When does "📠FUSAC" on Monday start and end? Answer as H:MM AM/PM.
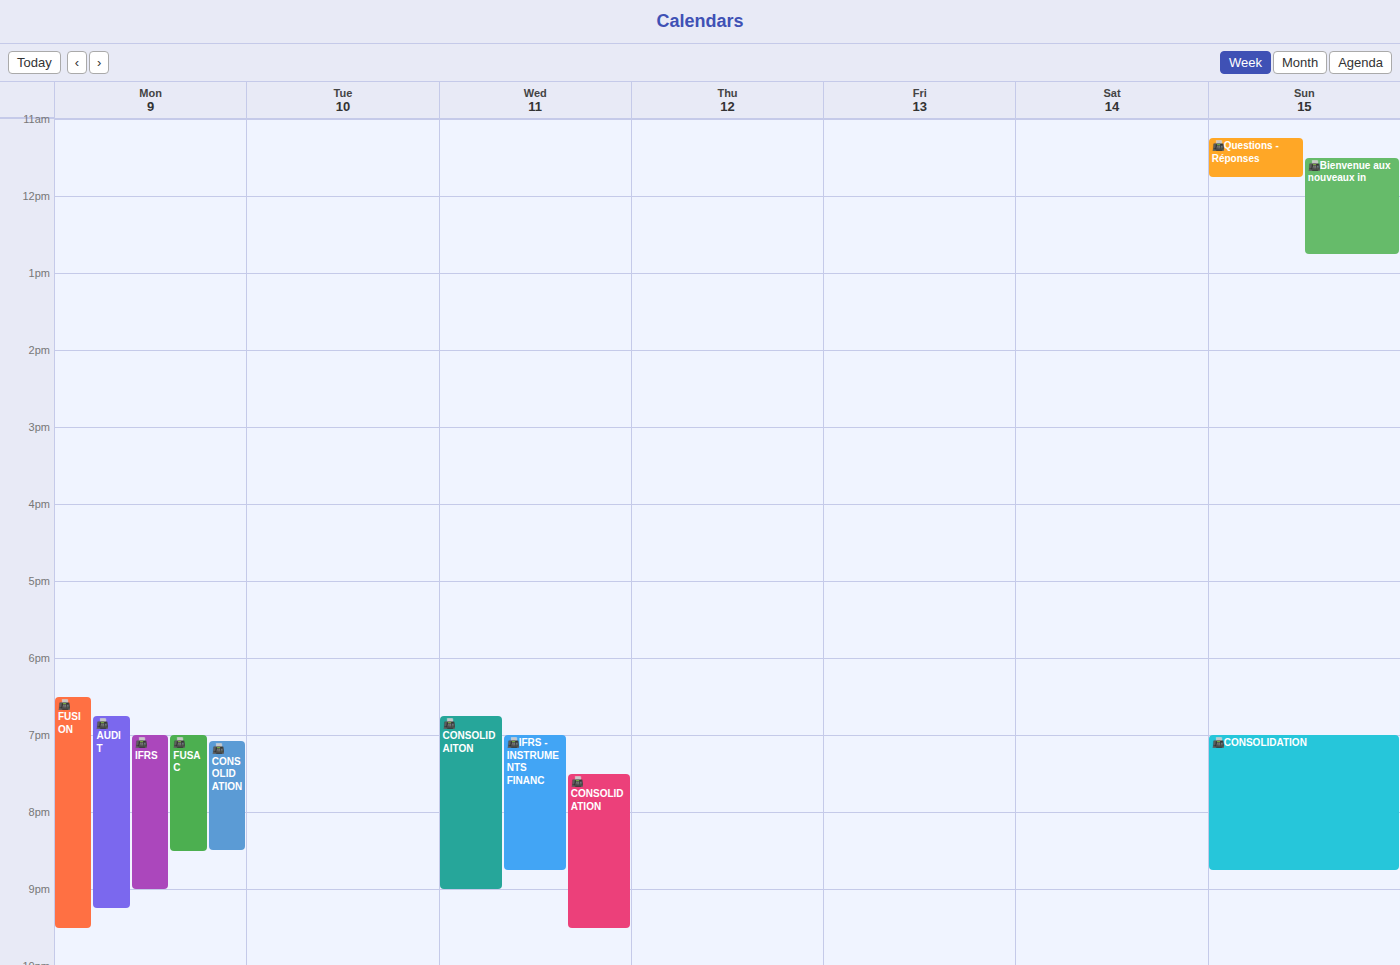
7:00 PM to 8:30 PM